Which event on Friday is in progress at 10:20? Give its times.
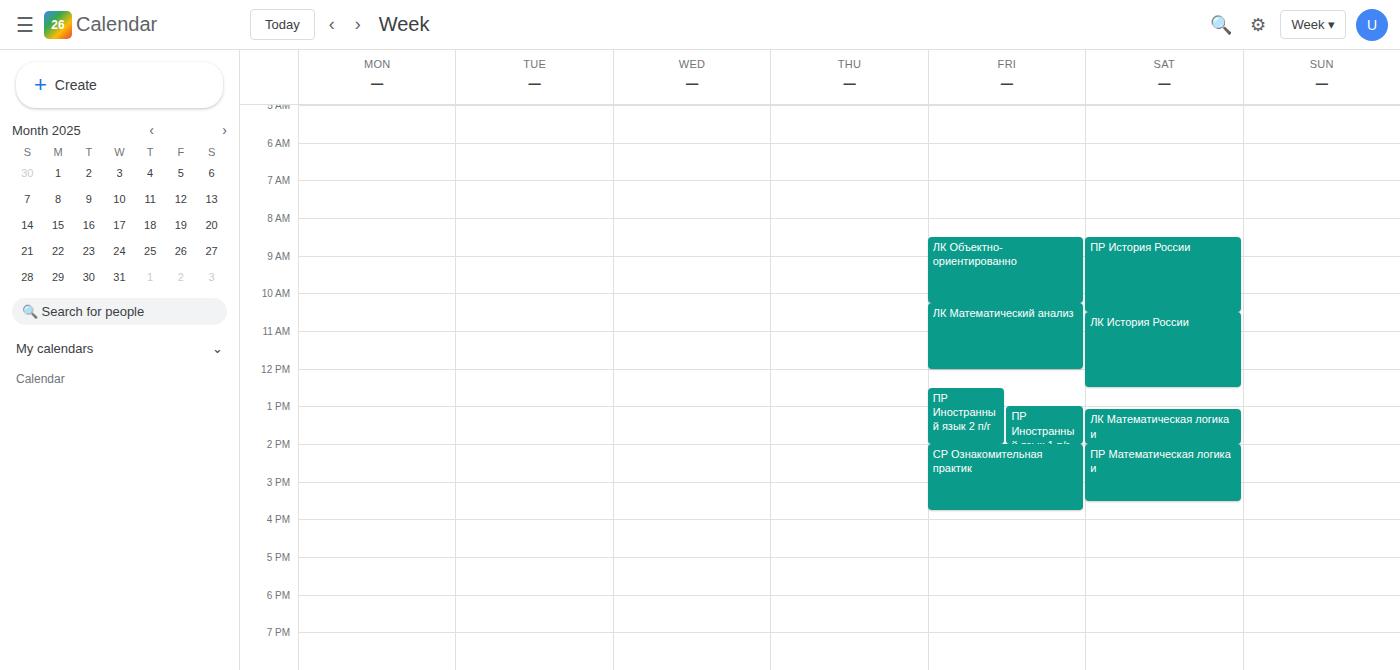
"ЛК Математический анализ", 10:15 to 12:00